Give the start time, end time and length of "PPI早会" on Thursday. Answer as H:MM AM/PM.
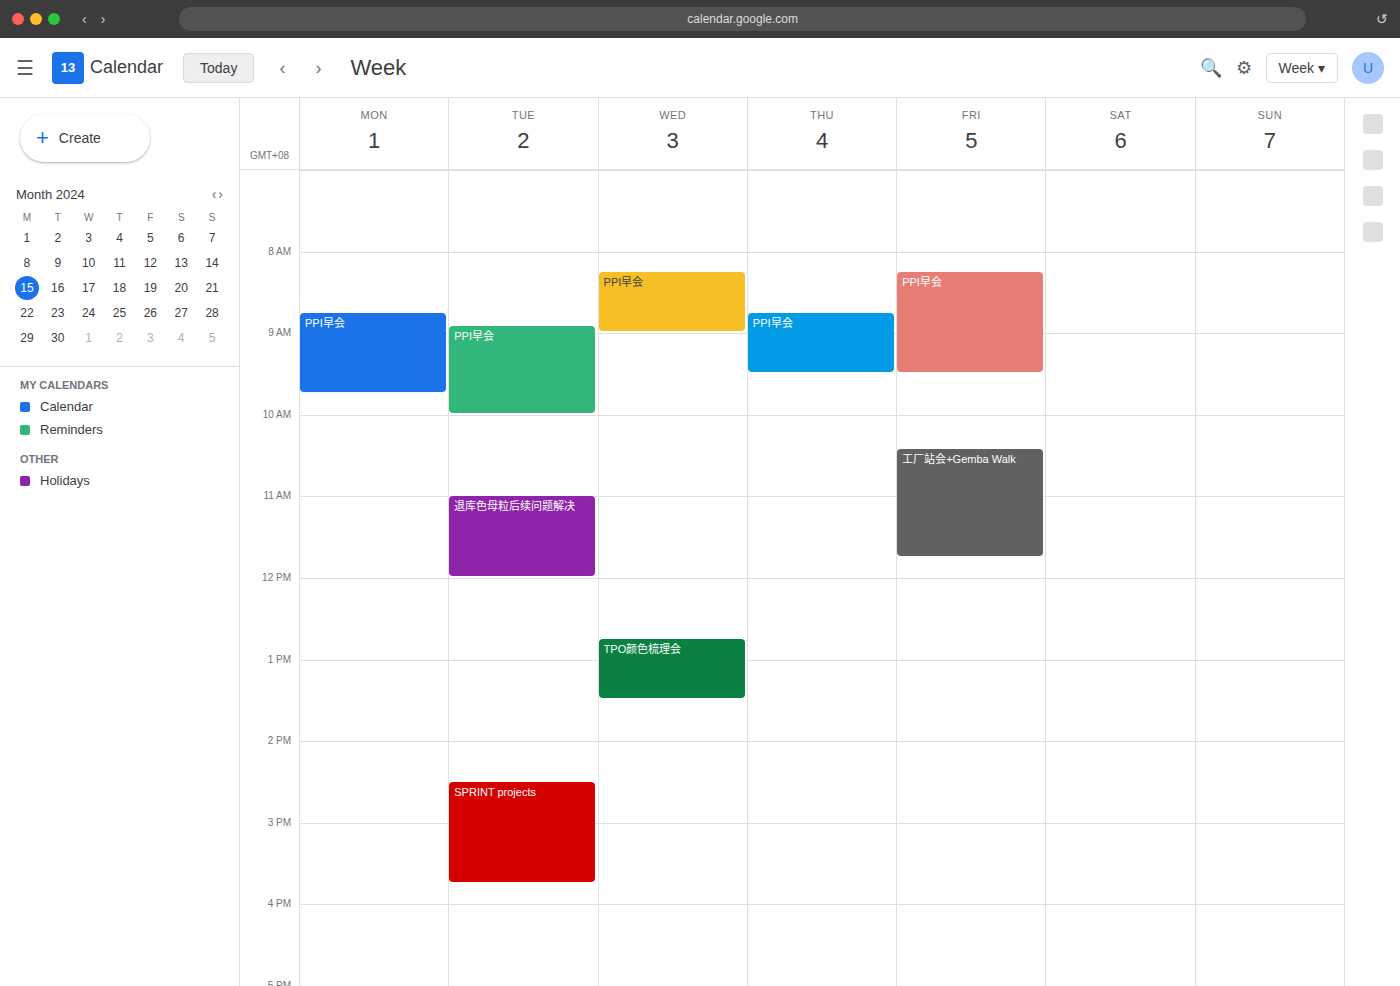
8:45 AM to 9:30 AM, 45 minutes